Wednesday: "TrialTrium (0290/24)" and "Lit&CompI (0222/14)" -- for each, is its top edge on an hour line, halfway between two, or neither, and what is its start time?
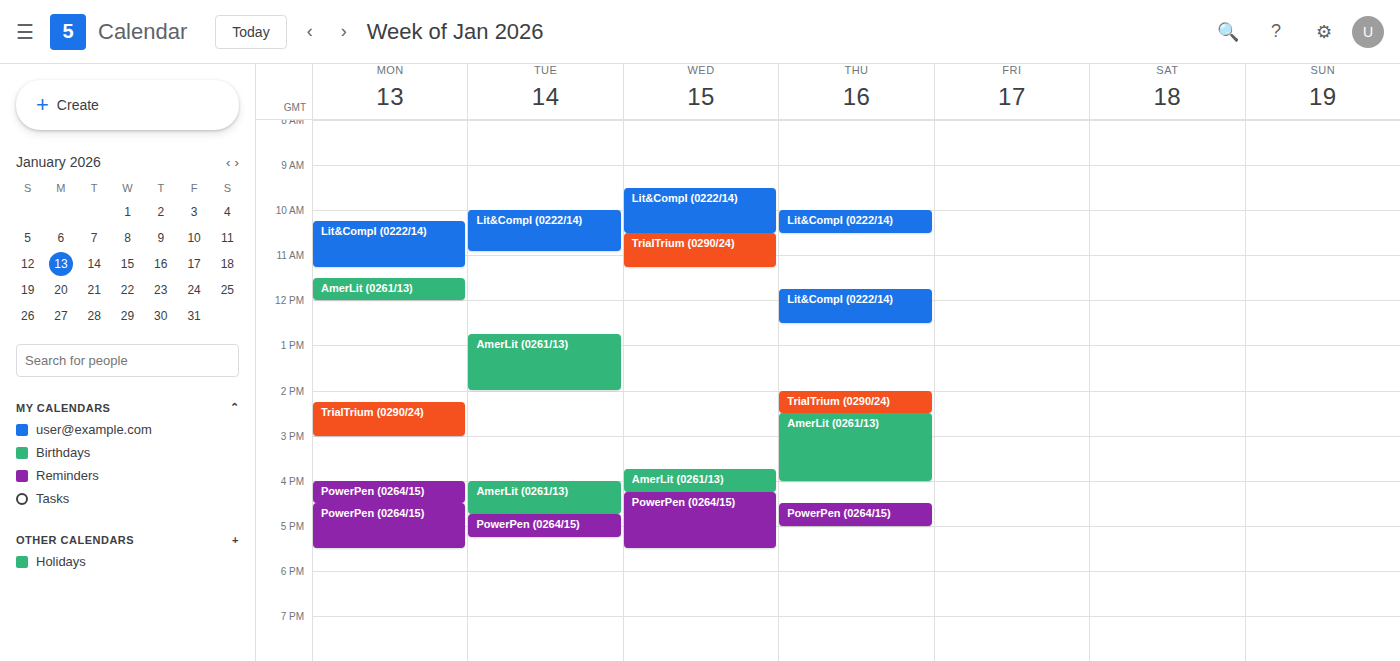
"TrialTrium (0290/24)": 10:30 AM, halfway between the 10 AM and 11 AM lines. "Lit&CompI (0222/14)": 9:30 AM, halfway between the 9 AM and 10 AM lines.